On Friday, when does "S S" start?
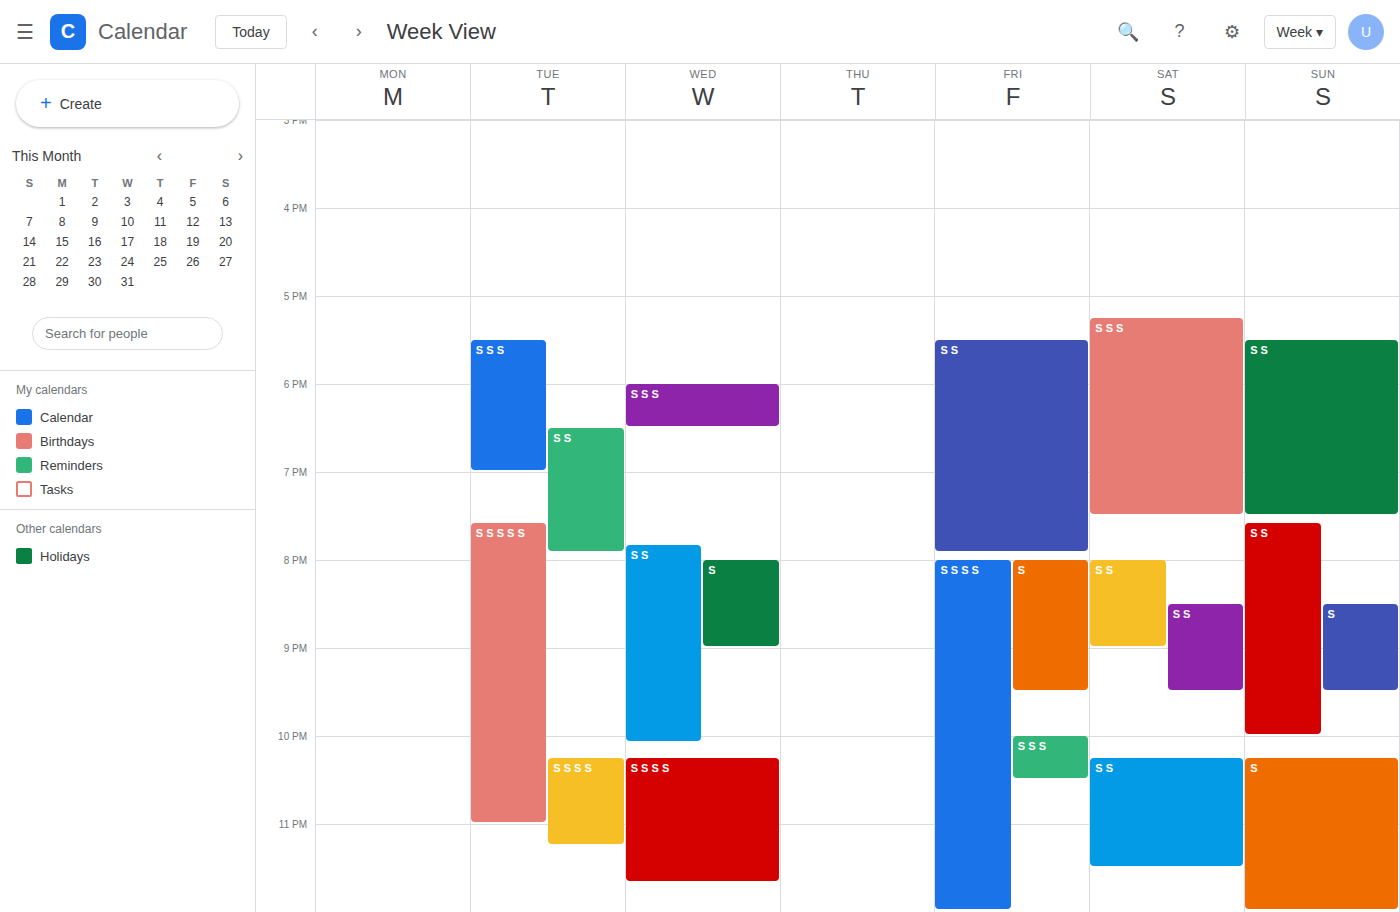
5:30 PM